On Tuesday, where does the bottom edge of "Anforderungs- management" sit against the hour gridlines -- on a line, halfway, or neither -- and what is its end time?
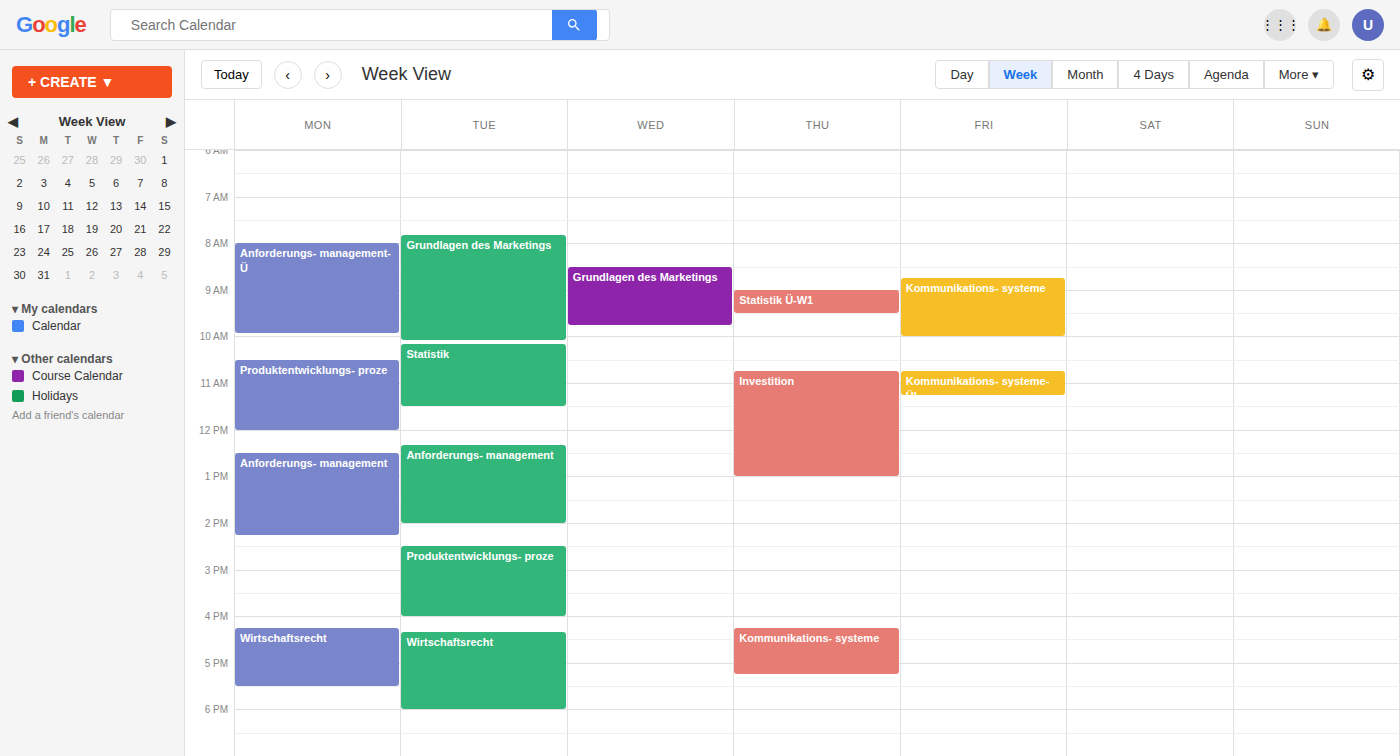
2:00 PM -- exactly on the 2 PM line.